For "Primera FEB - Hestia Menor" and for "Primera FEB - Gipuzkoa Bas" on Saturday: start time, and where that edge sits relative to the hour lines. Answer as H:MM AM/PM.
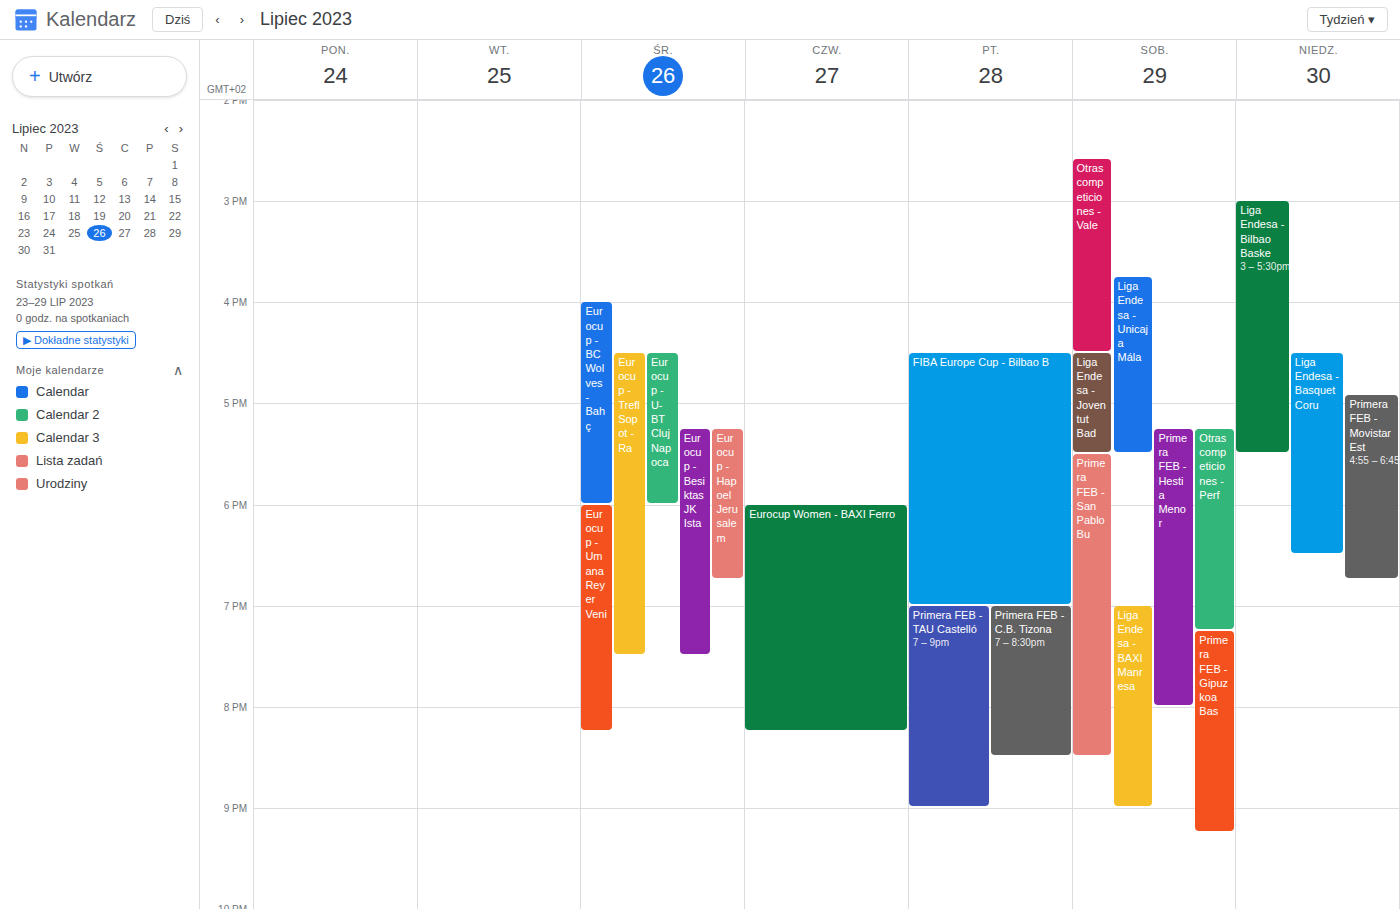
"Primera FEB - Hestia Menor": 5:15 PM, neither: a quarter of the way from the 5 PM line to the 6 PM line. "Primera FEB - Gipuzkoa Bas": 7:15 PM, neither: a quarter of the way from the 7 PM line to the 8 PM line.